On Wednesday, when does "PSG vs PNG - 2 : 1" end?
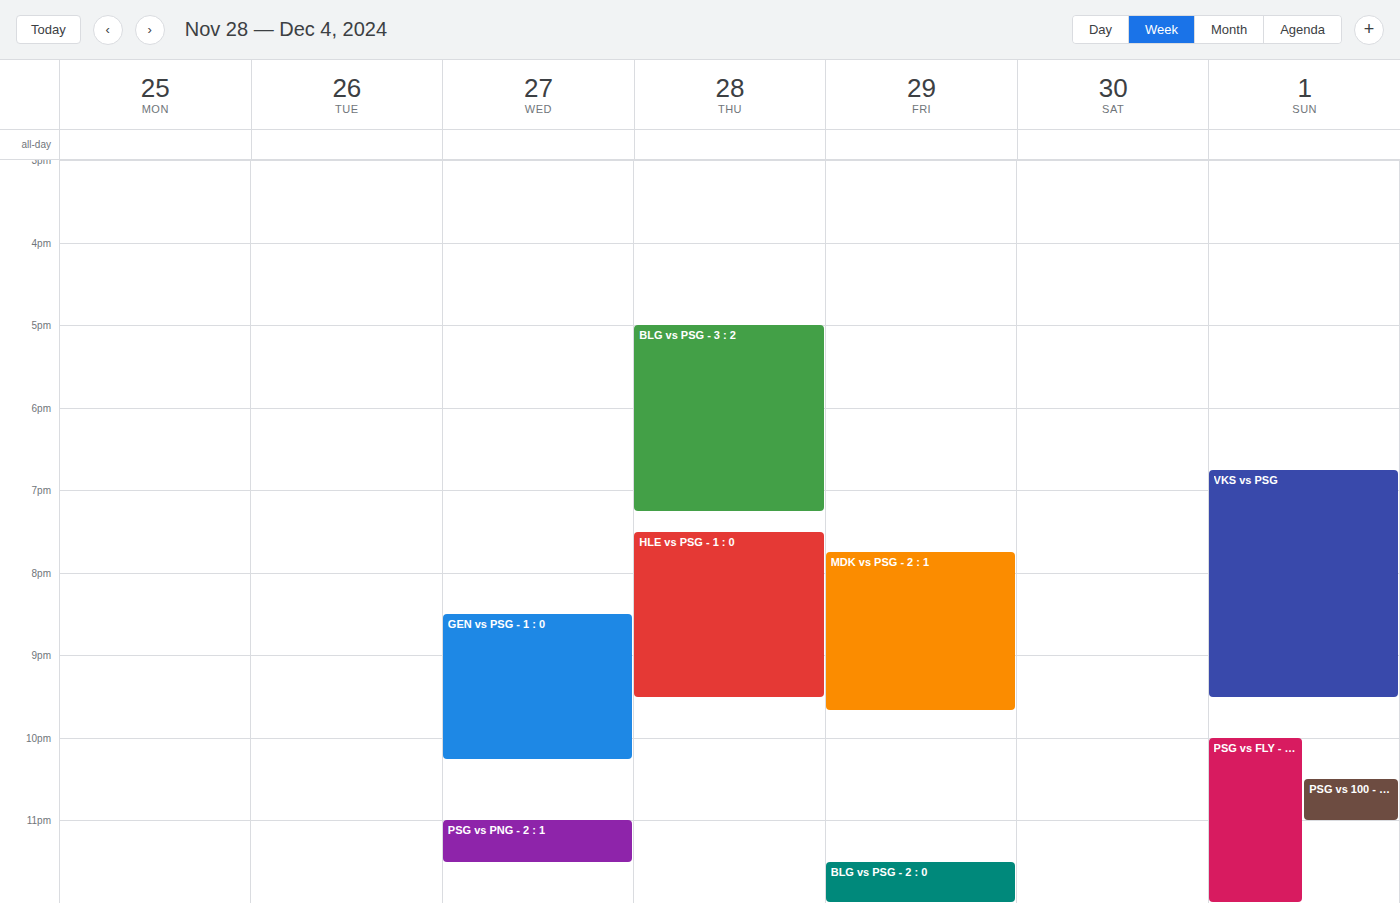
23:30